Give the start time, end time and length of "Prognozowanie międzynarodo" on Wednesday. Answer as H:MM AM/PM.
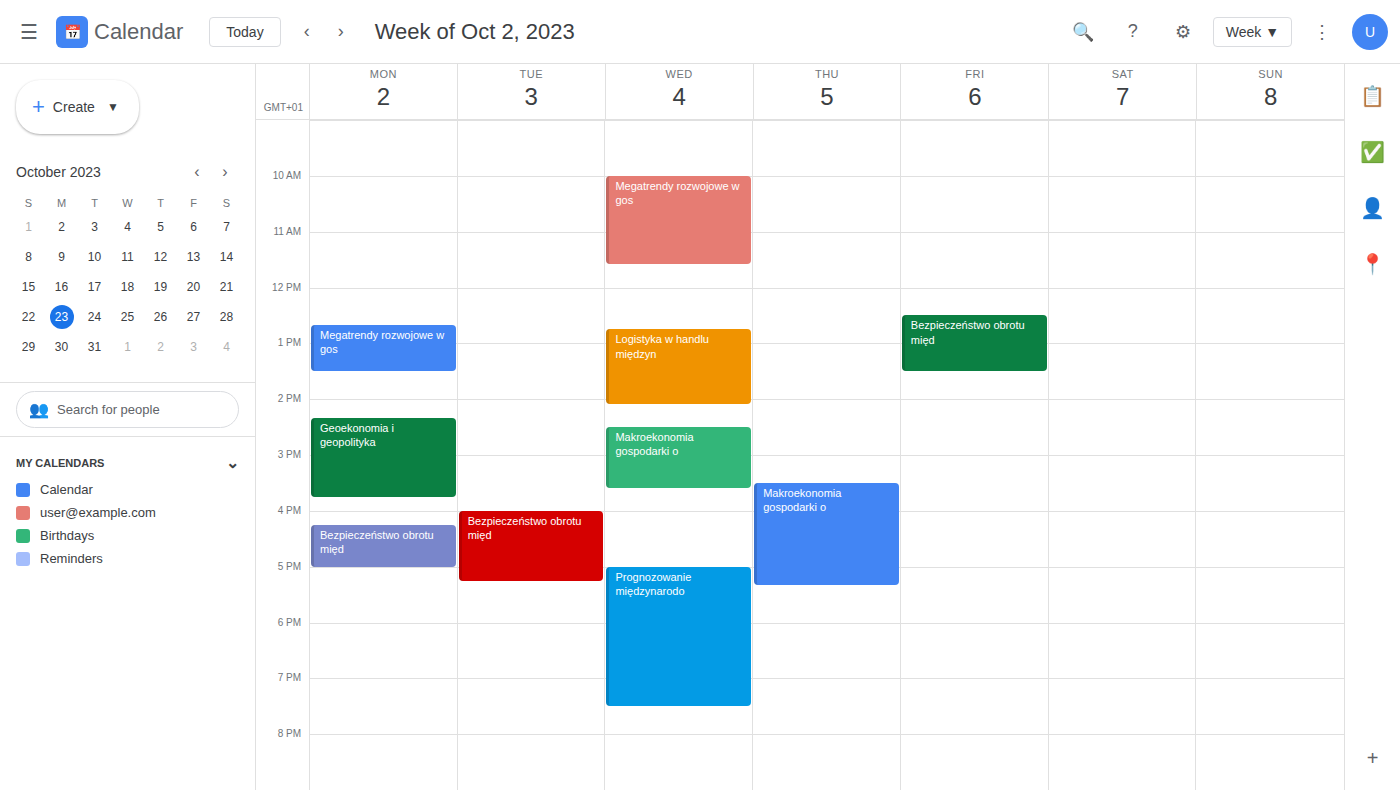
5:00 PM to 7:30 PM, 2 hours 30 minutes